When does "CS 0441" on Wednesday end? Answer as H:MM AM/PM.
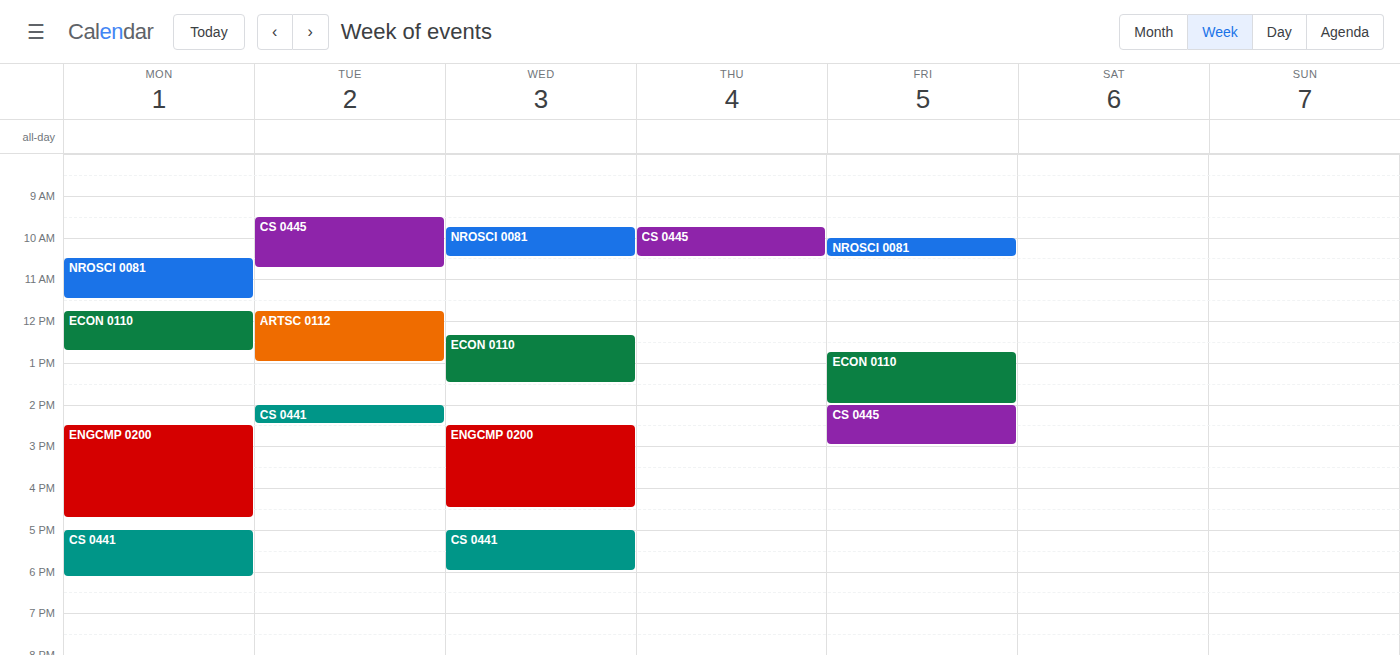
6:00 PM